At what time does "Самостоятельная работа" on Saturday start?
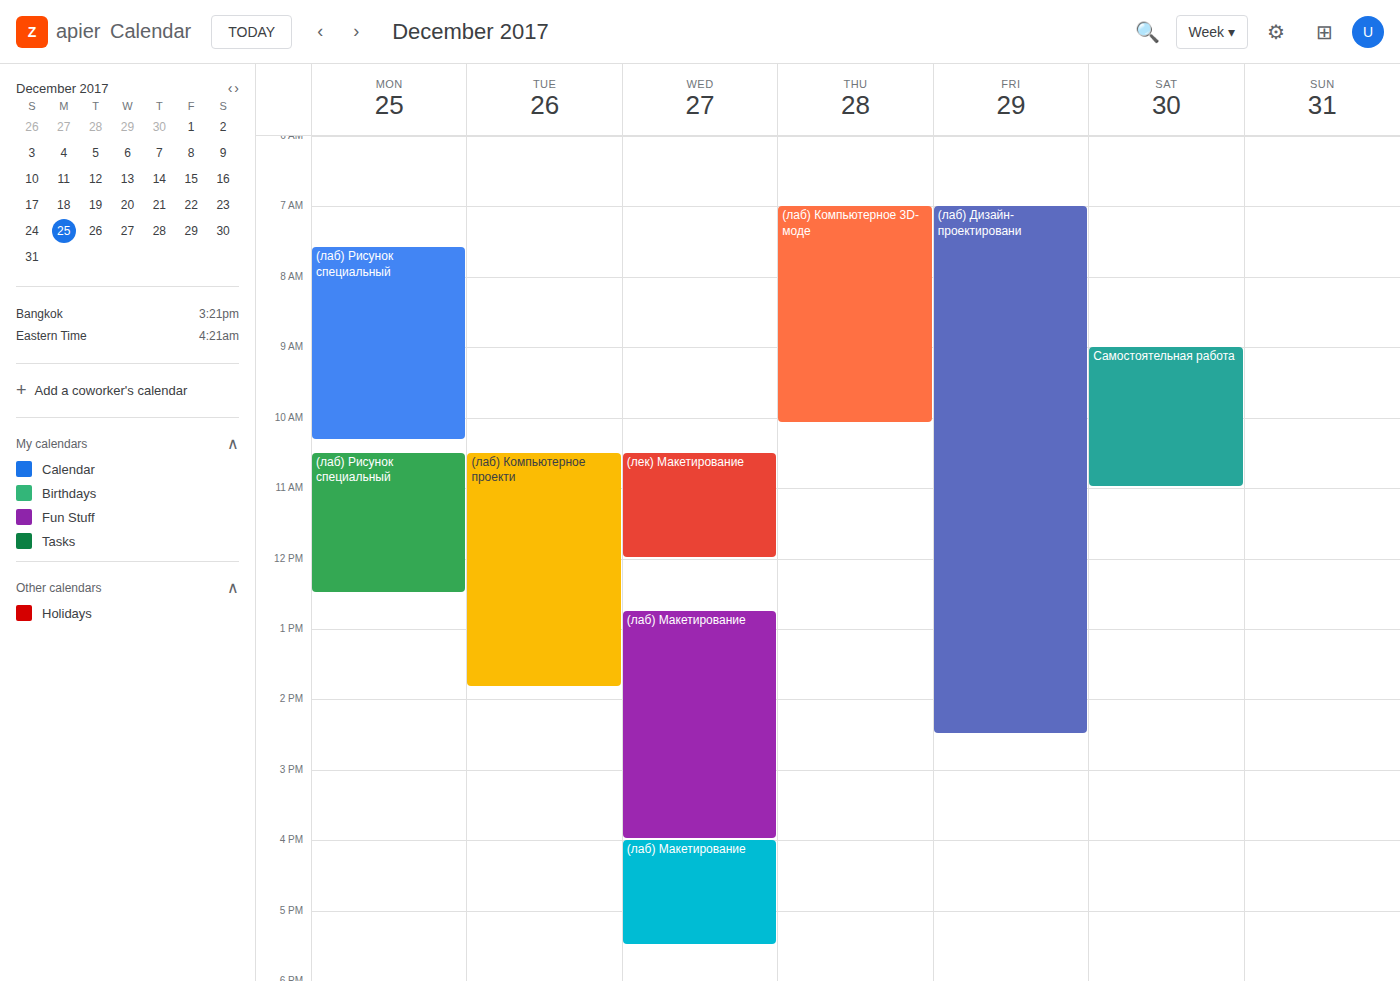
9:00 AM